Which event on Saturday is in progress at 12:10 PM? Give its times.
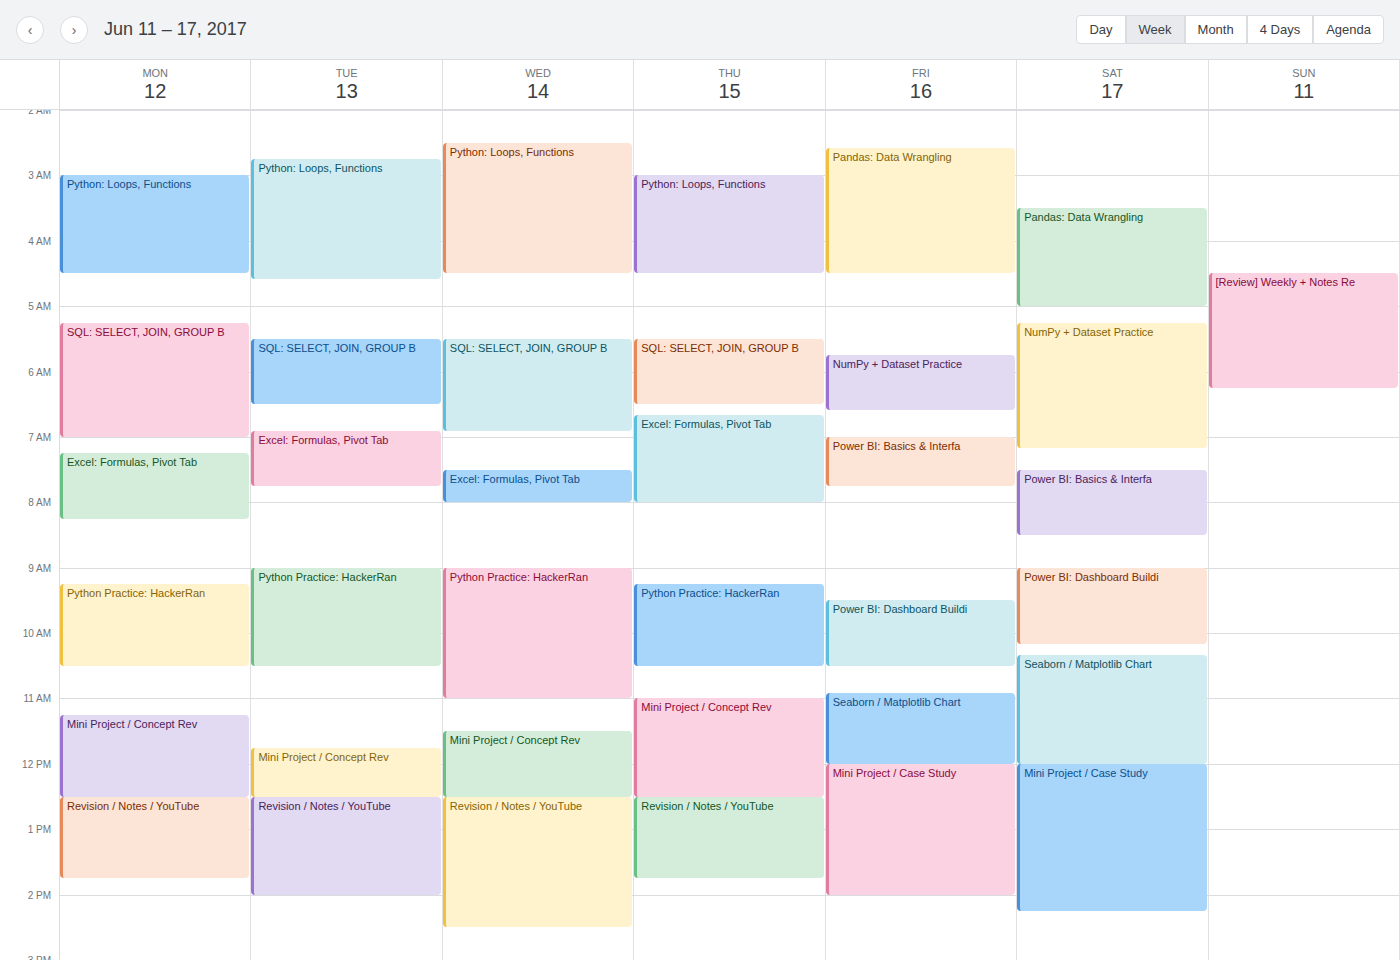
"Mini Project / Case Study", 12:00 PM to 2:15 PM